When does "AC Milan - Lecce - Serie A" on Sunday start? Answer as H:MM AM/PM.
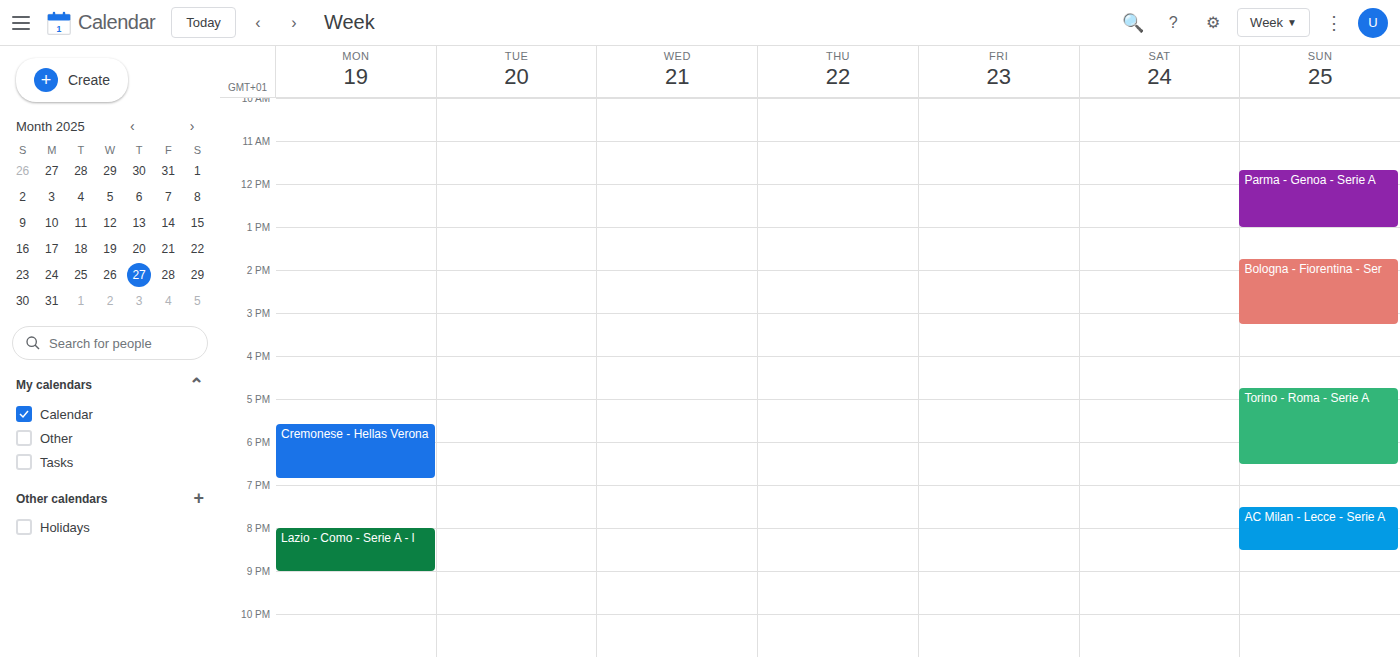
7:30 PM